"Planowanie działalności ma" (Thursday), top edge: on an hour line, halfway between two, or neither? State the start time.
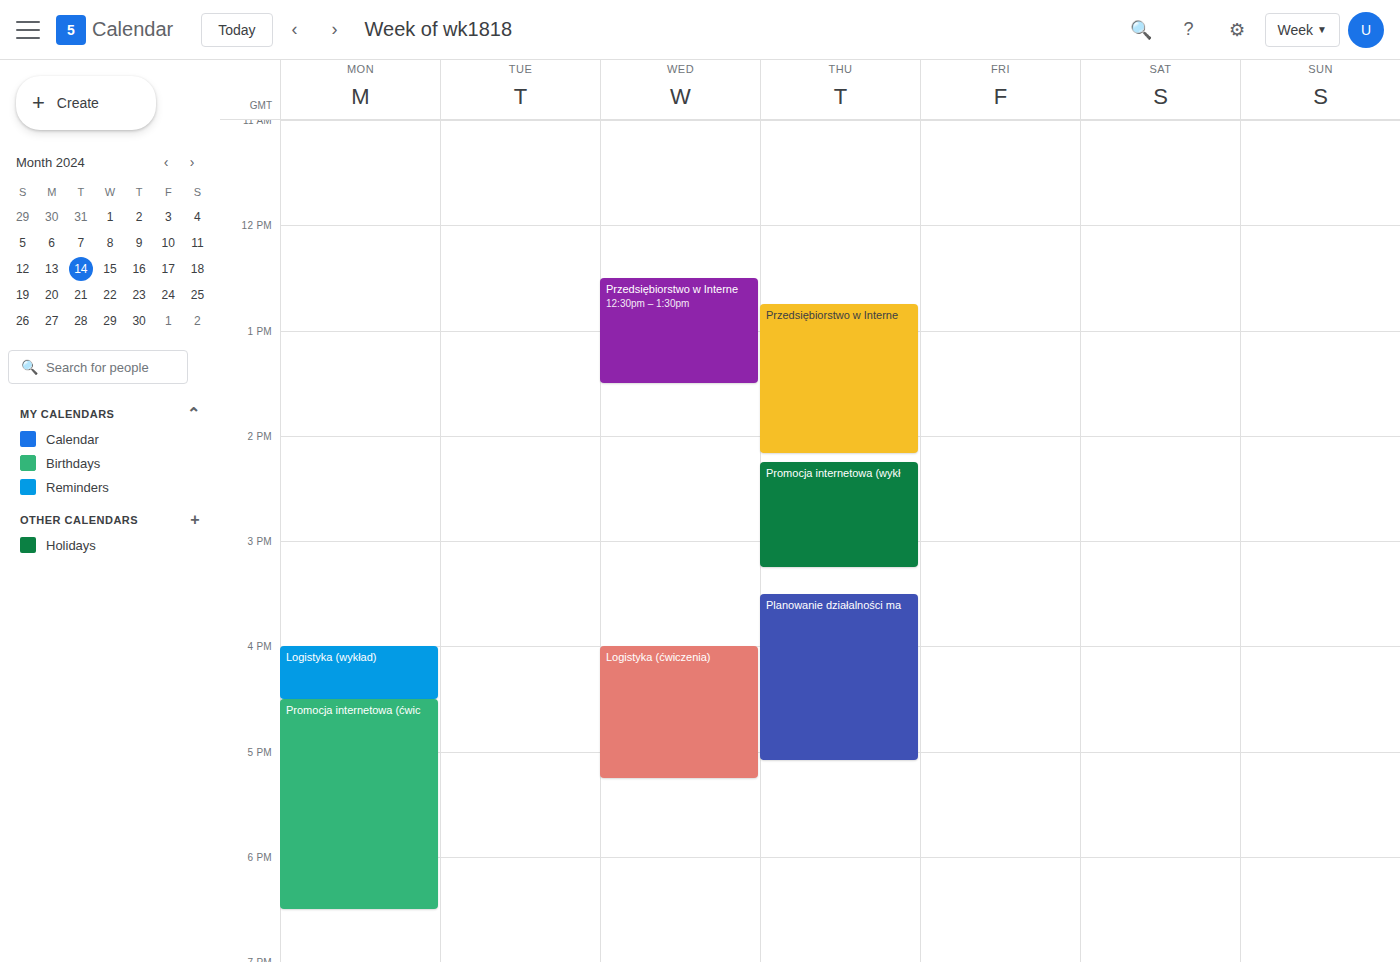
3:30 PM -- halfway between the 3 PM and 4 PM lines.